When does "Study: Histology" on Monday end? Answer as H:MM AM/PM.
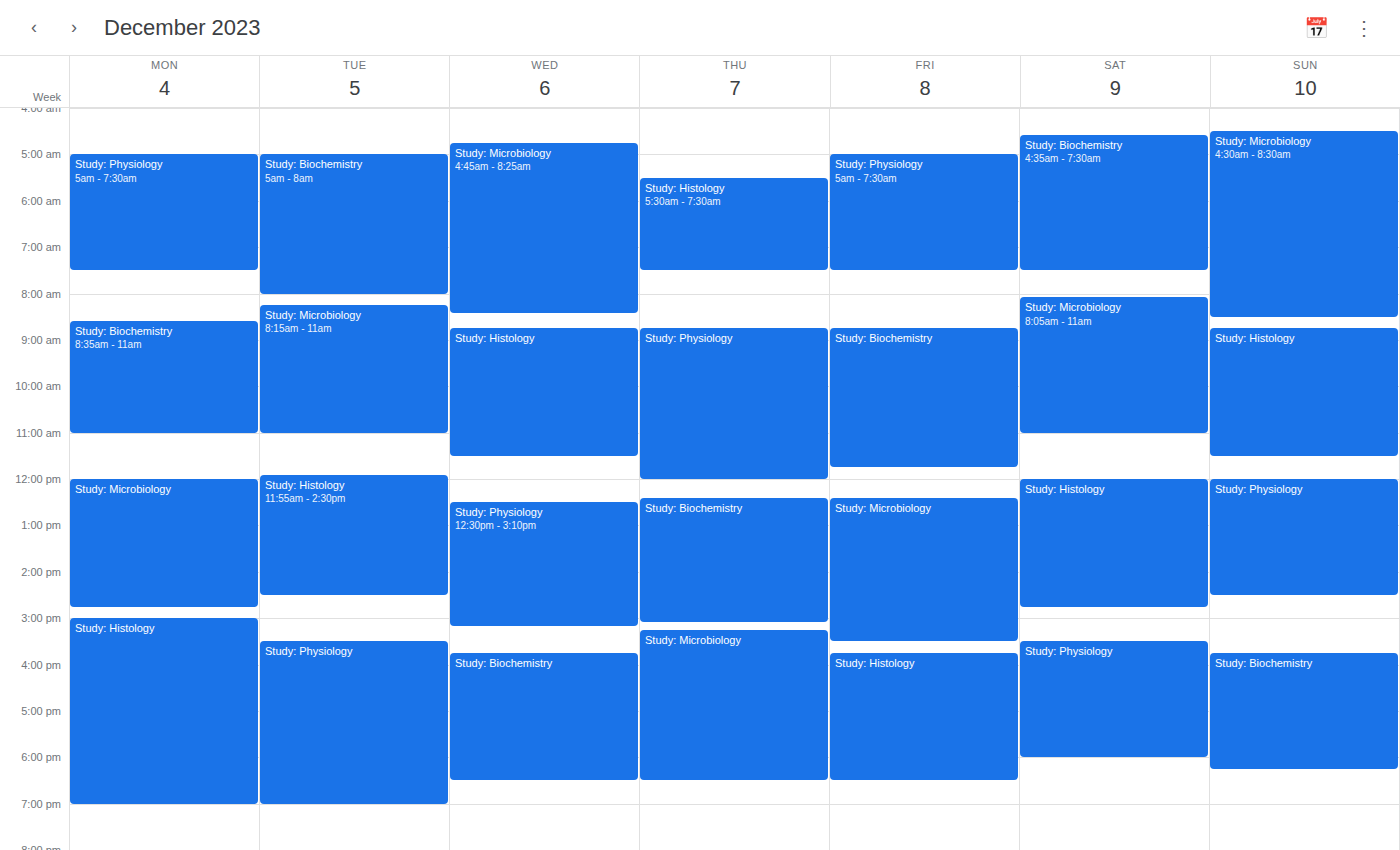
7:00 PM